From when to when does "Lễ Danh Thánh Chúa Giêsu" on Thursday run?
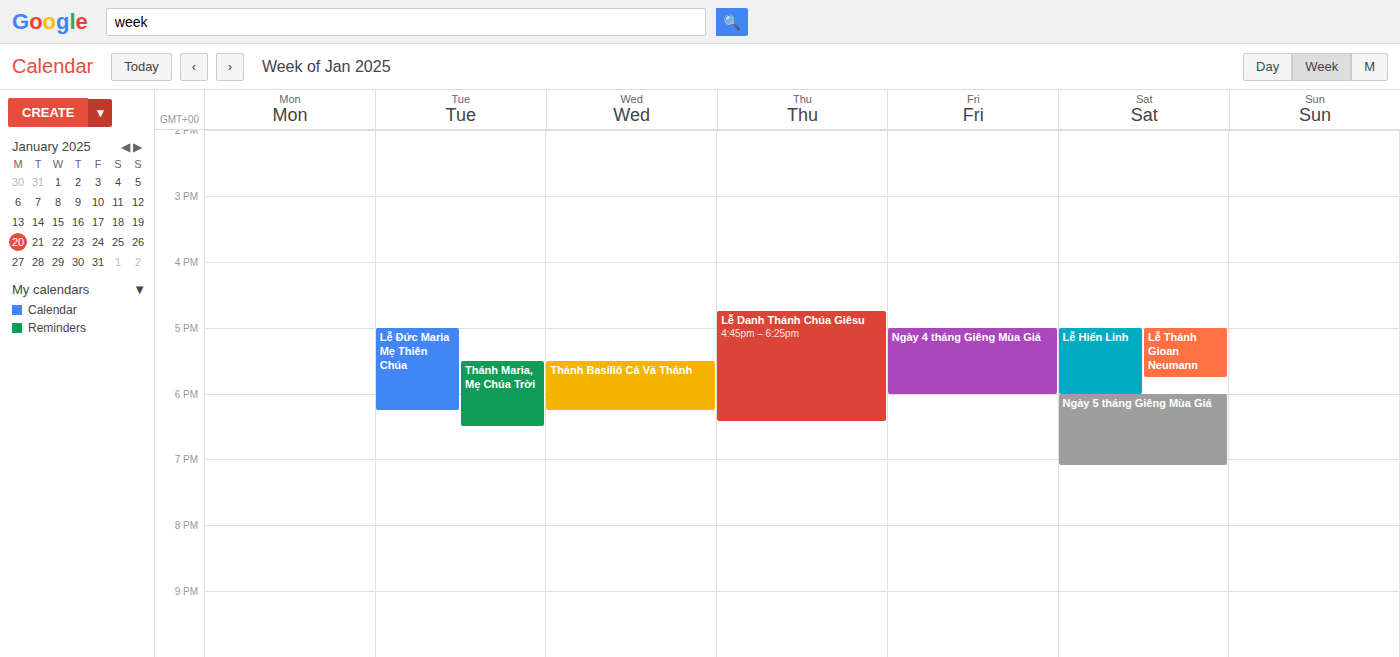
4:45 PM to 6:25 PM